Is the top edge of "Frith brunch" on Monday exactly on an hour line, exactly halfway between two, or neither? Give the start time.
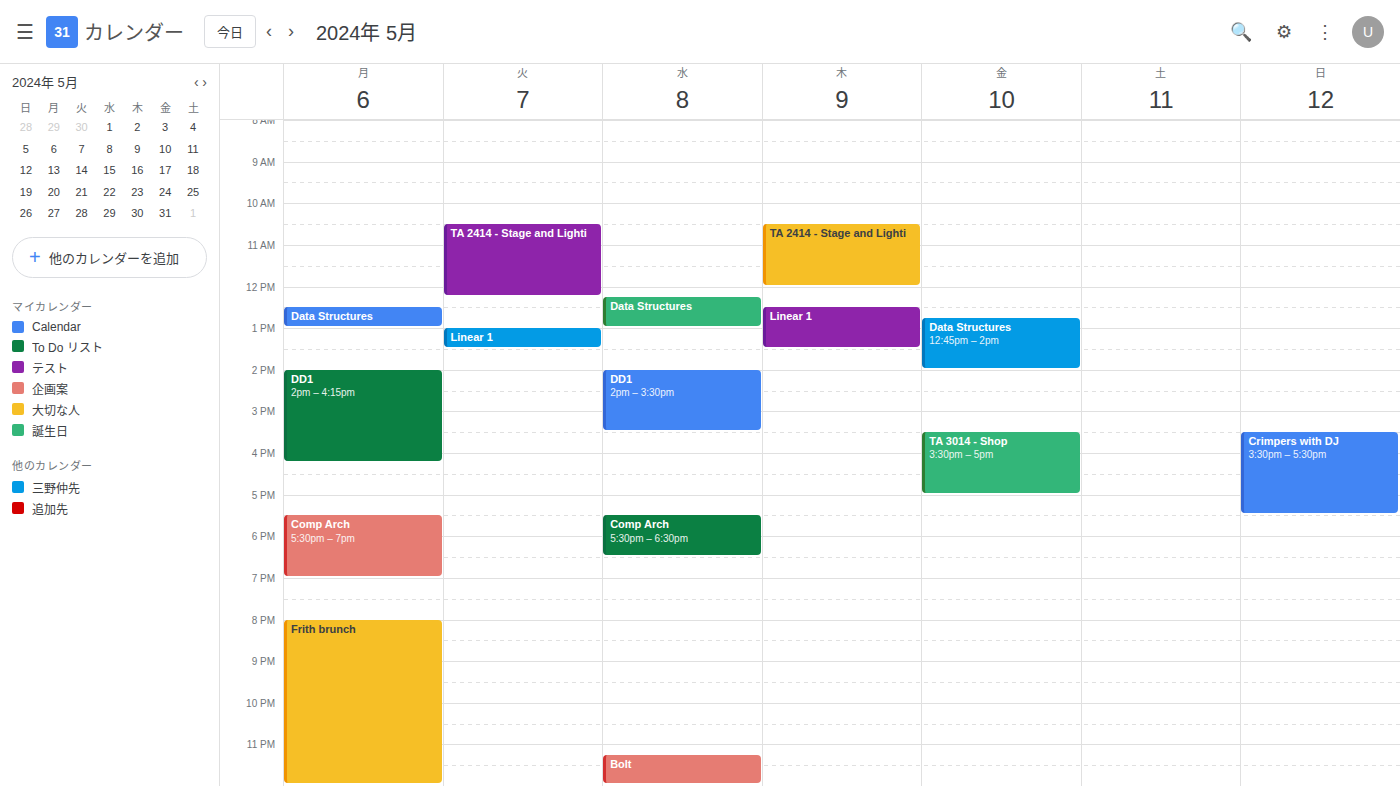
20:00 -- exactly on the 20:00 line.